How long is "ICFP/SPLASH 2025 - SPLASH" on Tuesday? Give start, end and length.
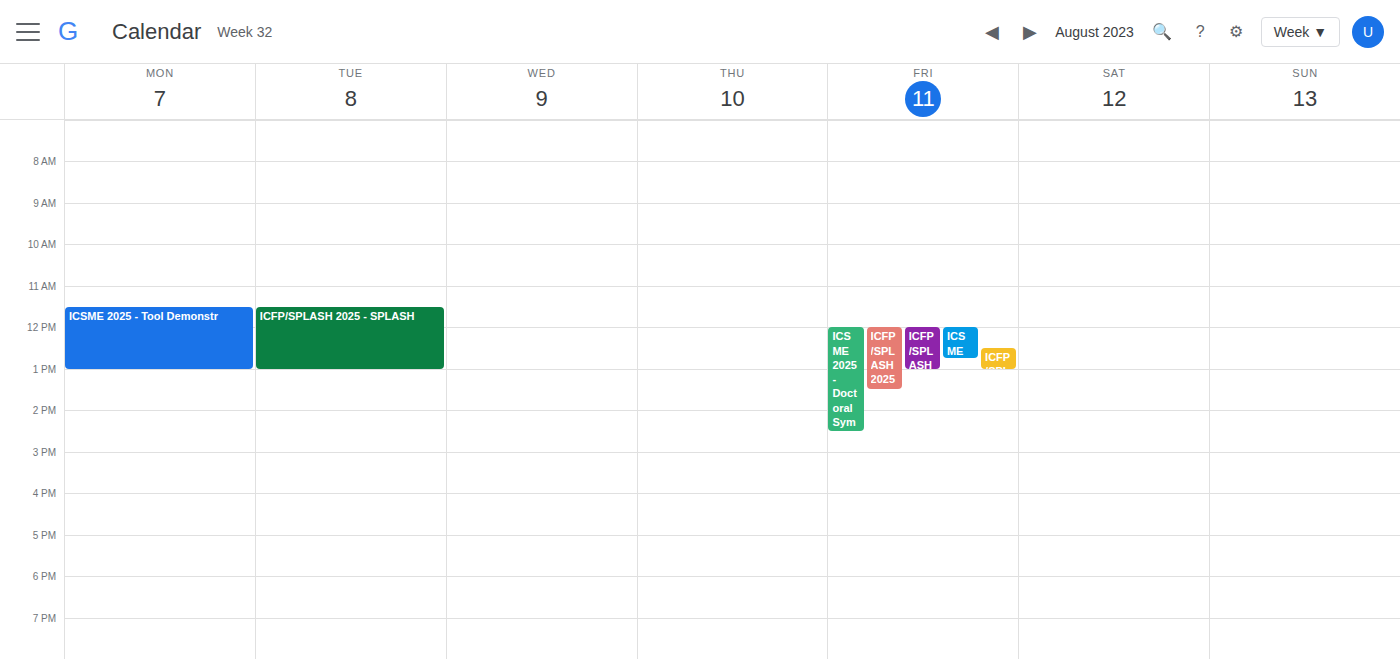
11:30 to 13:00, 1 hour 30 minutes